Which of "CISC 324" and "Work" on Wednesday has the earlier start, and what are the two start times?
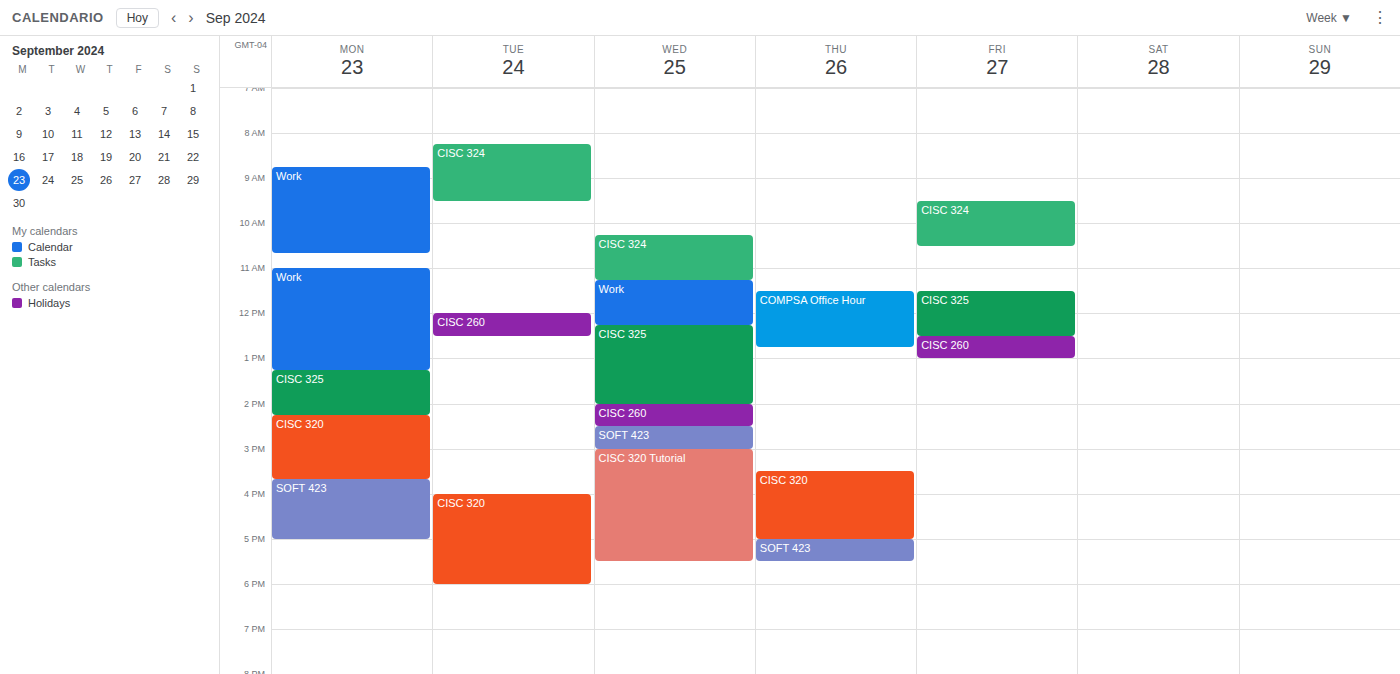
"CISC 324" 10:15 AM; "Work" 11:15 AM.